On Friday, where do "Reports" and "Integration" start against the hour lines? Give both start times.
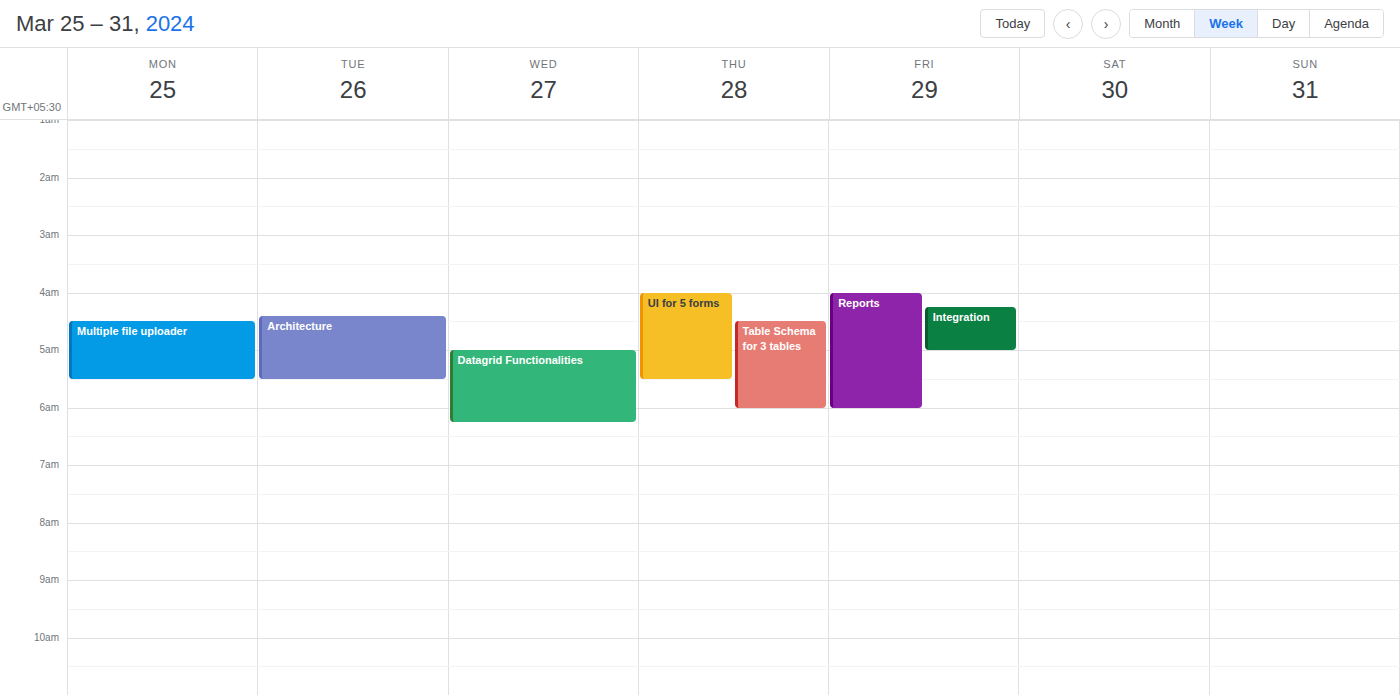
"Reports": 4:00 AM, exactly on the 4 AM line. "Integration": 4:15 AM, neither: a quarter of the way from the 4 AM line to the 5 AM line.